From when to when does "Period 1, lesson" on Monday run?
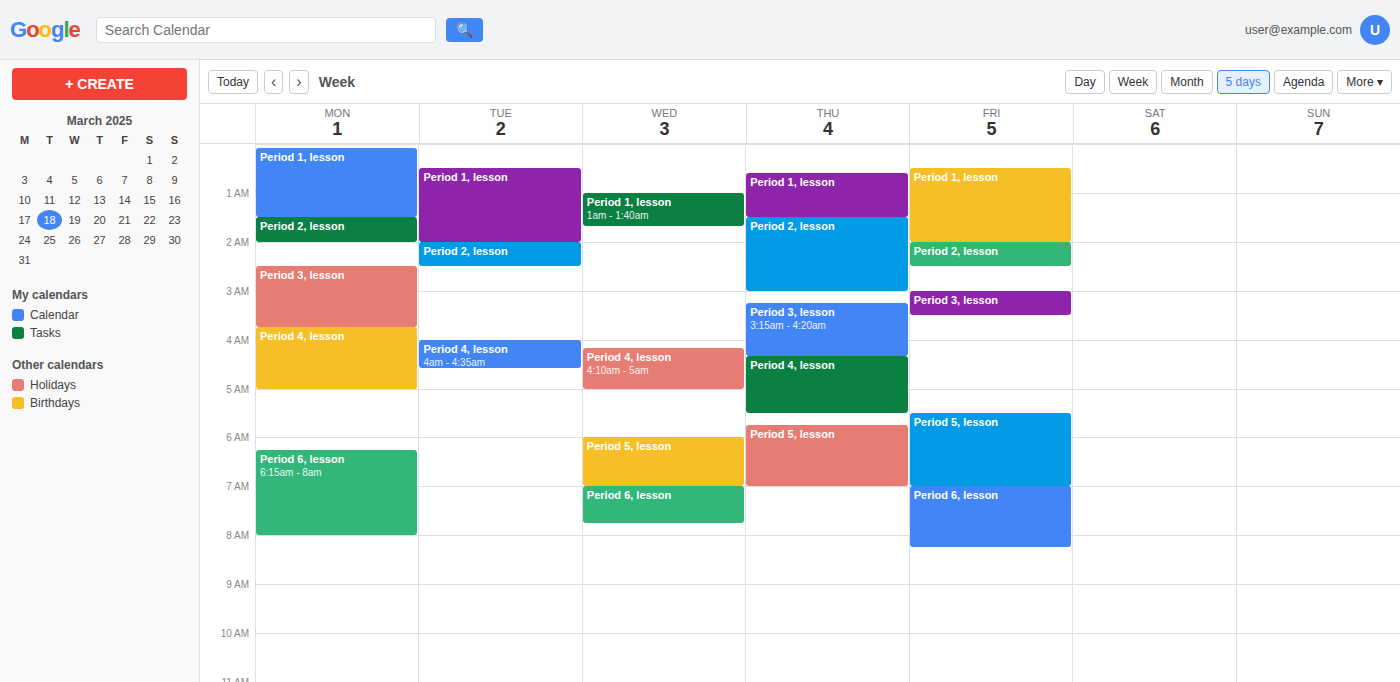
12:05 AM to 1:30 AM